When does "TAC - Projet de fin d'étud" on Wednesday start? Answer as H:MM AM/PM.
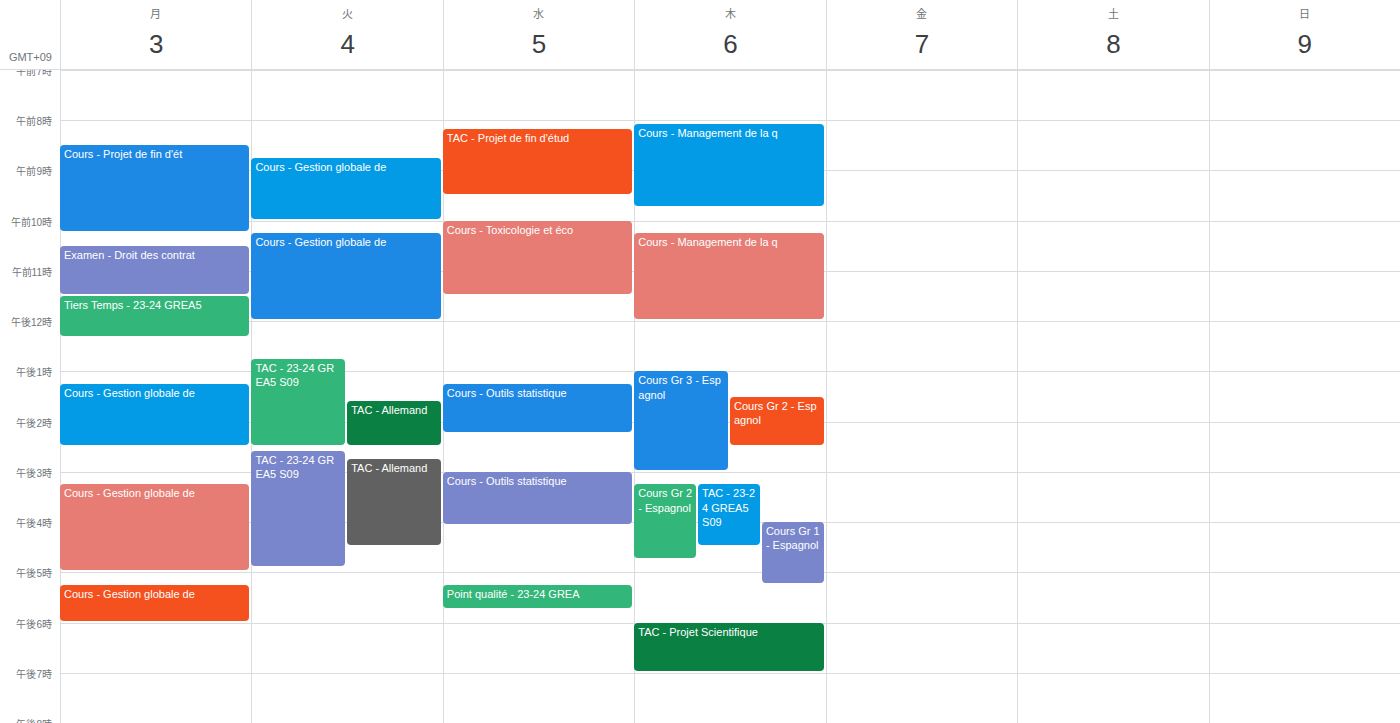
8:10 AM